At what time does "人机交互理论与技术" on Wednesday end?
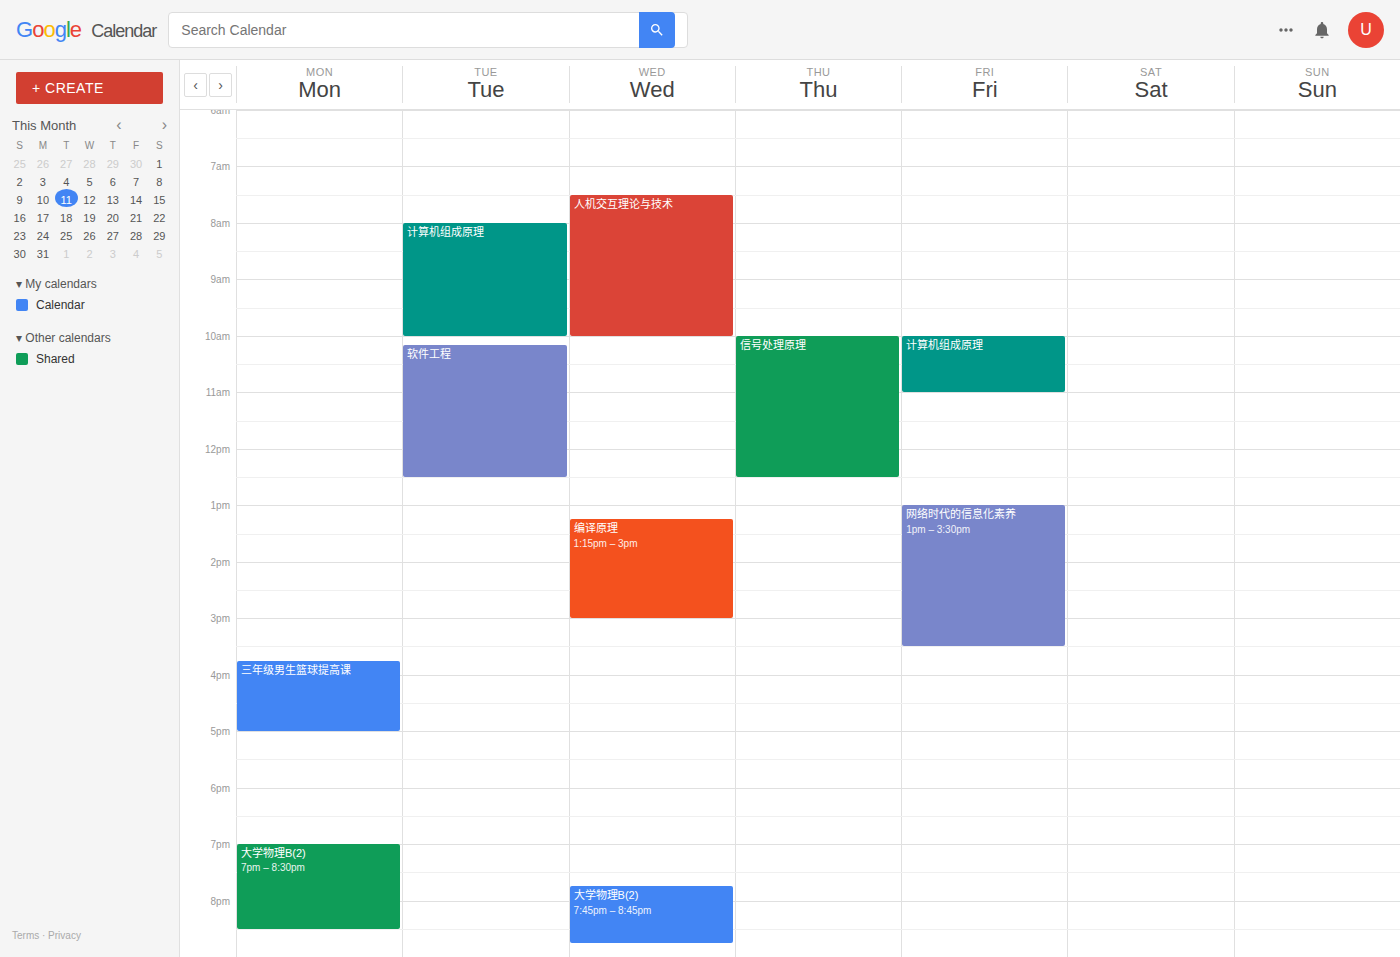
10:00 AM